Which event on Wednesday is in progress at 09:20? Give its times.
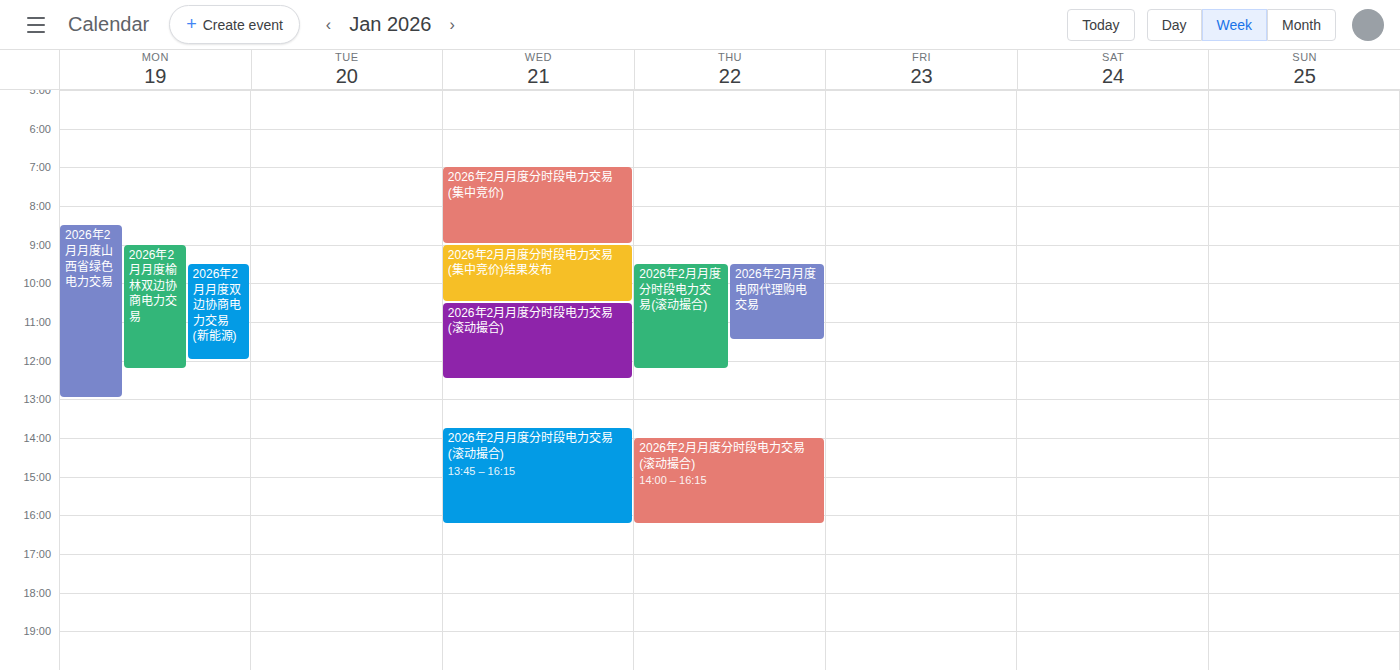
"2026年2月月度分时段电力交易(集中竞价)结果发布", 09:00 to 10:30